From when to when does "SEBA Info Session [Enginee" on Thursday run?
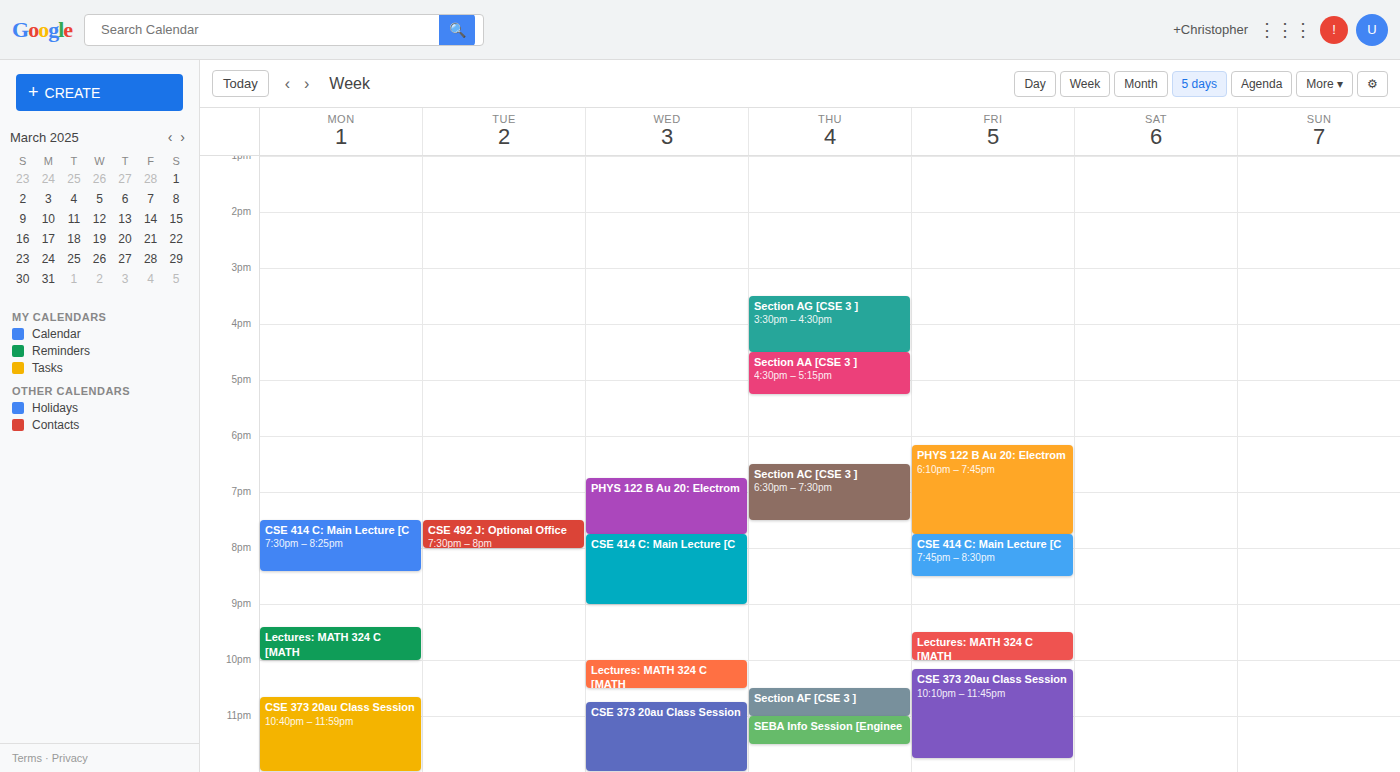
23:00 to 23:30